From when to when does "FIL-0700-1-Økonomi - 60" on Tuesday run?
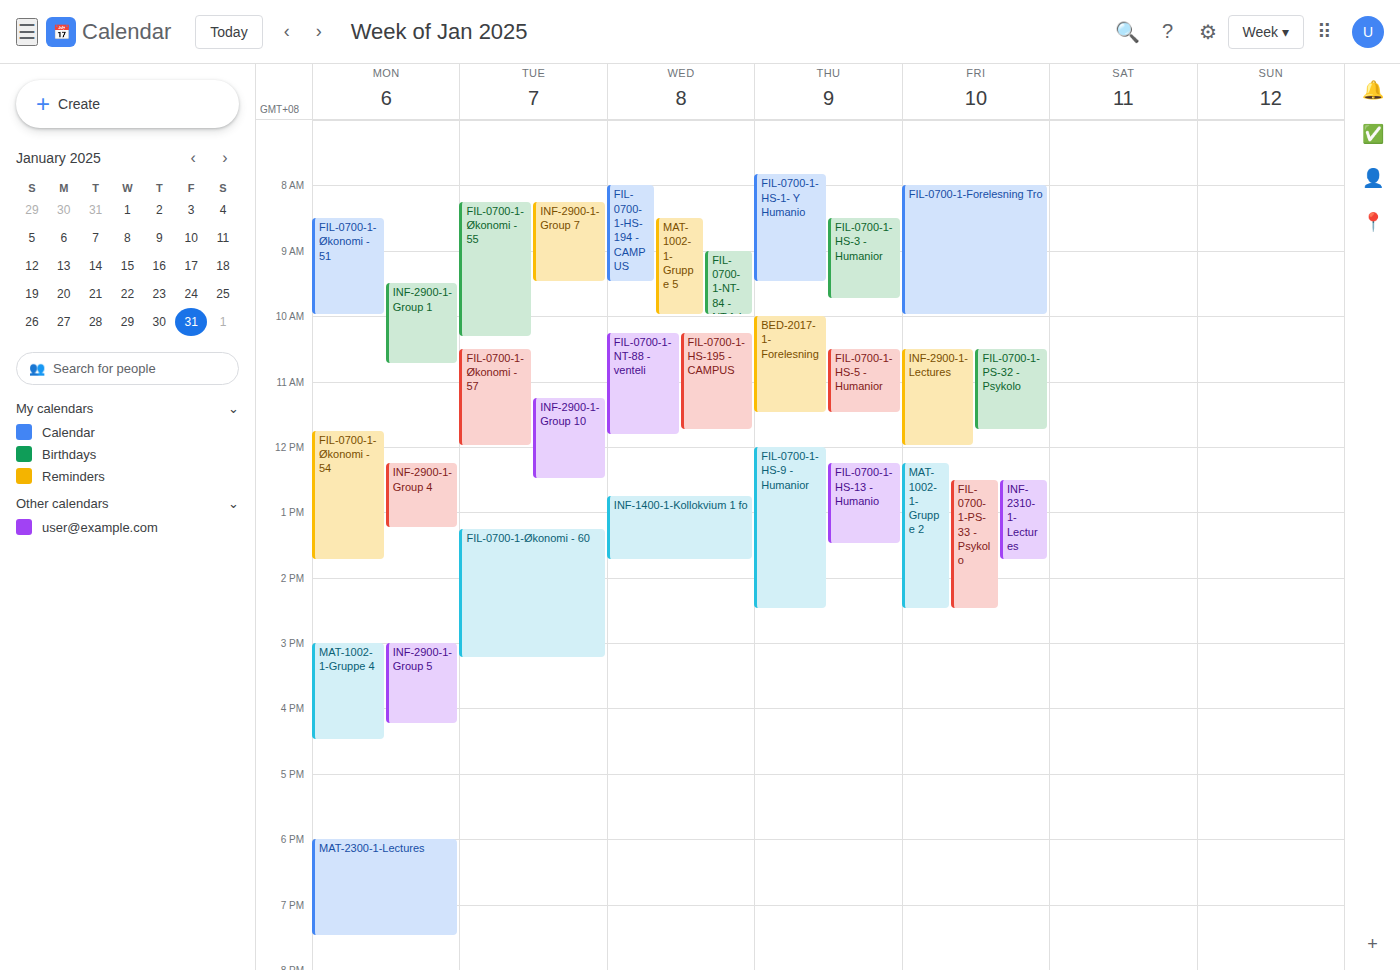
1:15 PM to 3:15 PM